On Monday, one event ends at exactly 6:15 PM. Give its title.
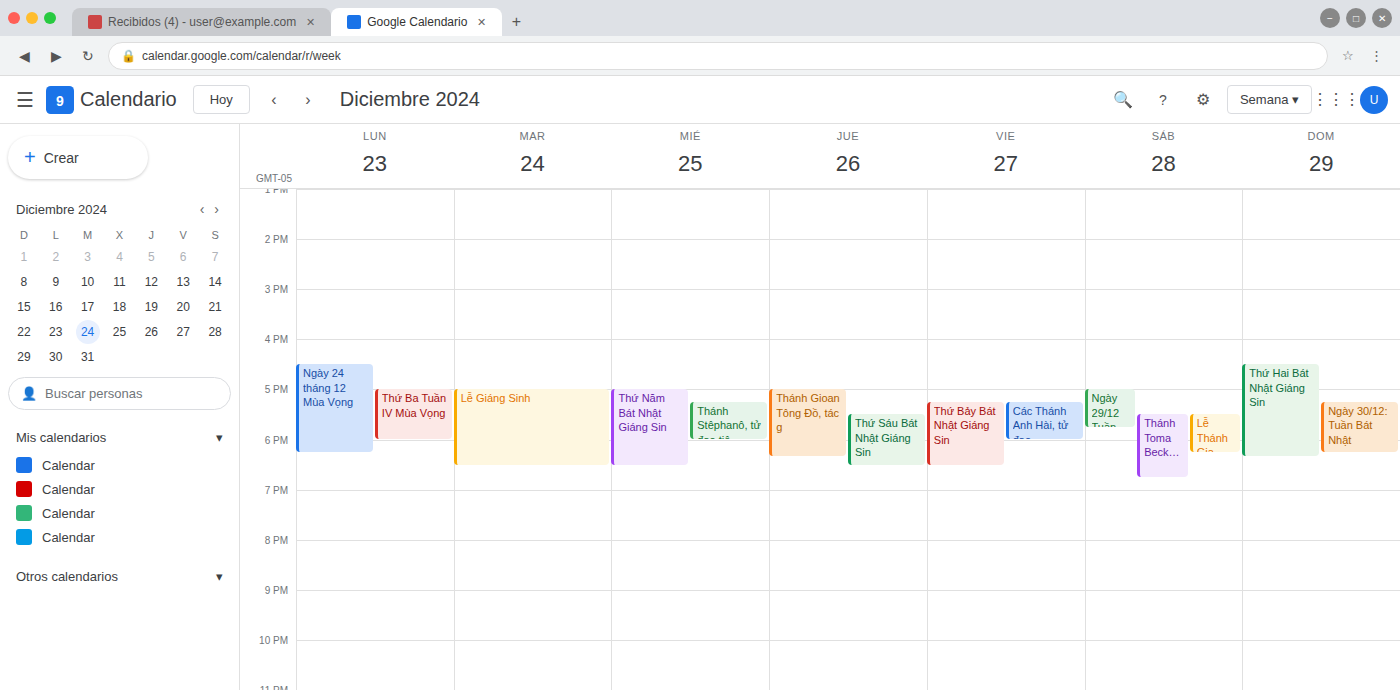
"Ngày 24 tháng 12 Mùa Vọng"